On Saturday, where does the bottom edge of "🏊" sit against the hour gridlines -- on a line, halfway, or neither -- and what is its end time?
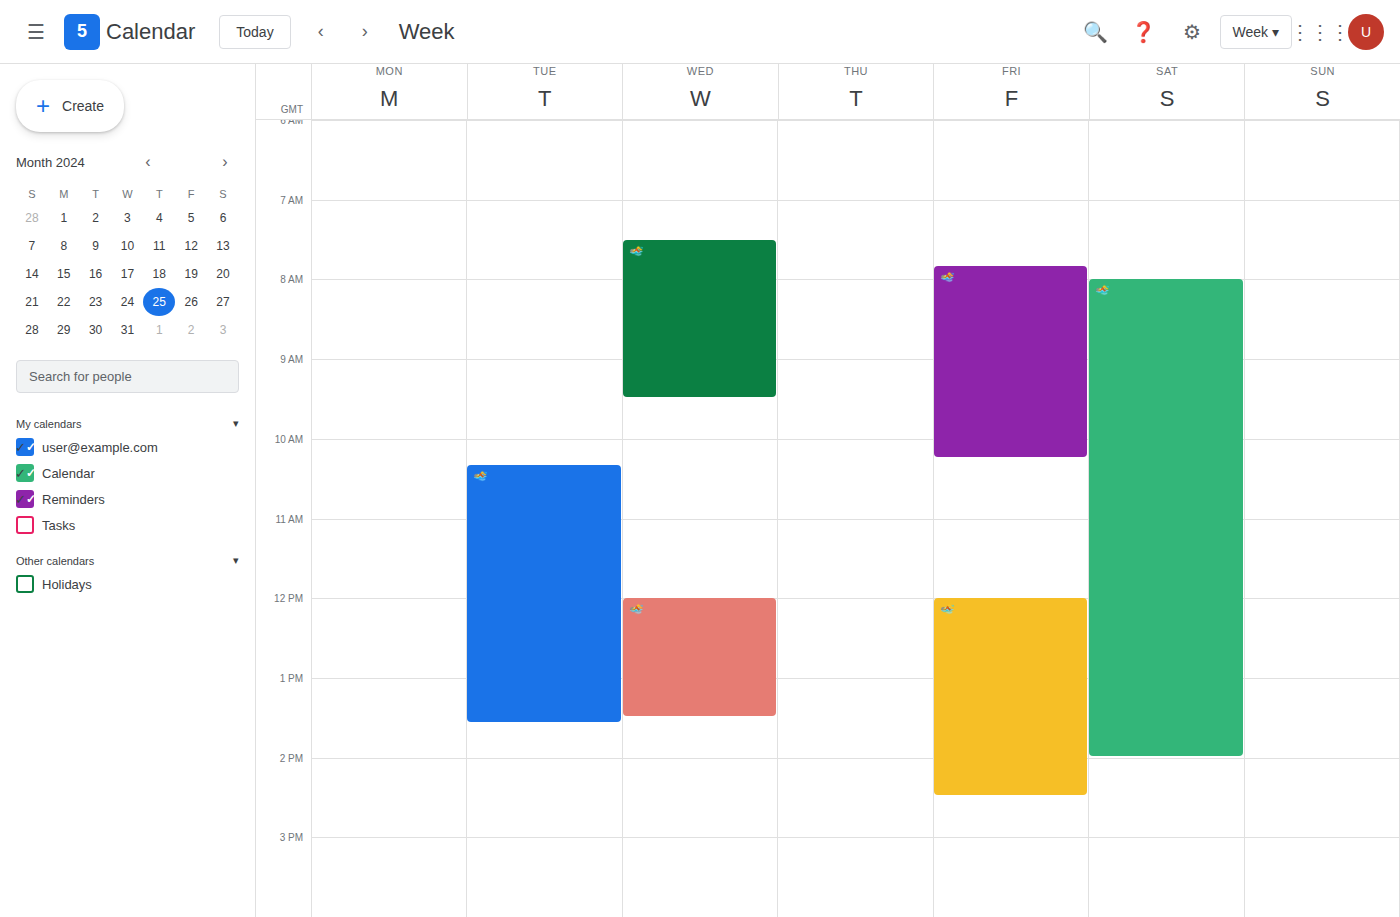
2:00 PM -- exactly on the 2 PM line.